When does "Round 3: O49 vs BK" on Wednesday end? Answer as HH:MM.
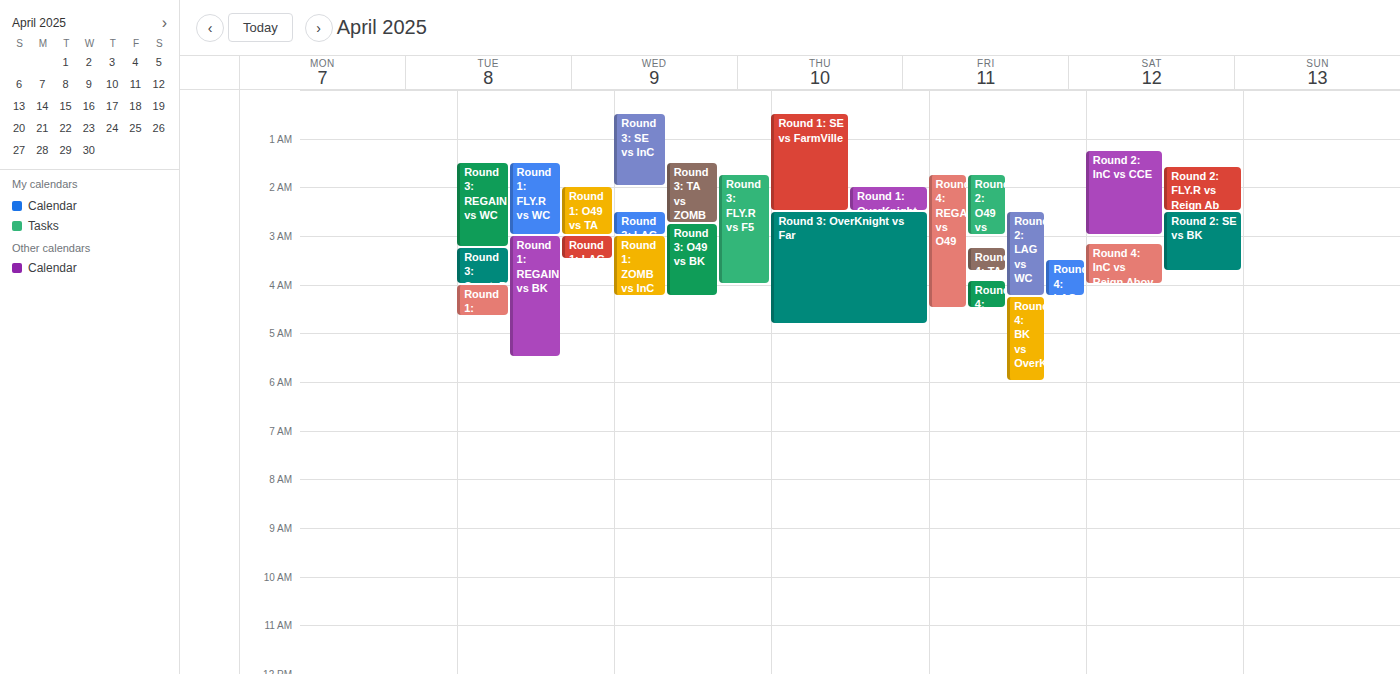
04:15